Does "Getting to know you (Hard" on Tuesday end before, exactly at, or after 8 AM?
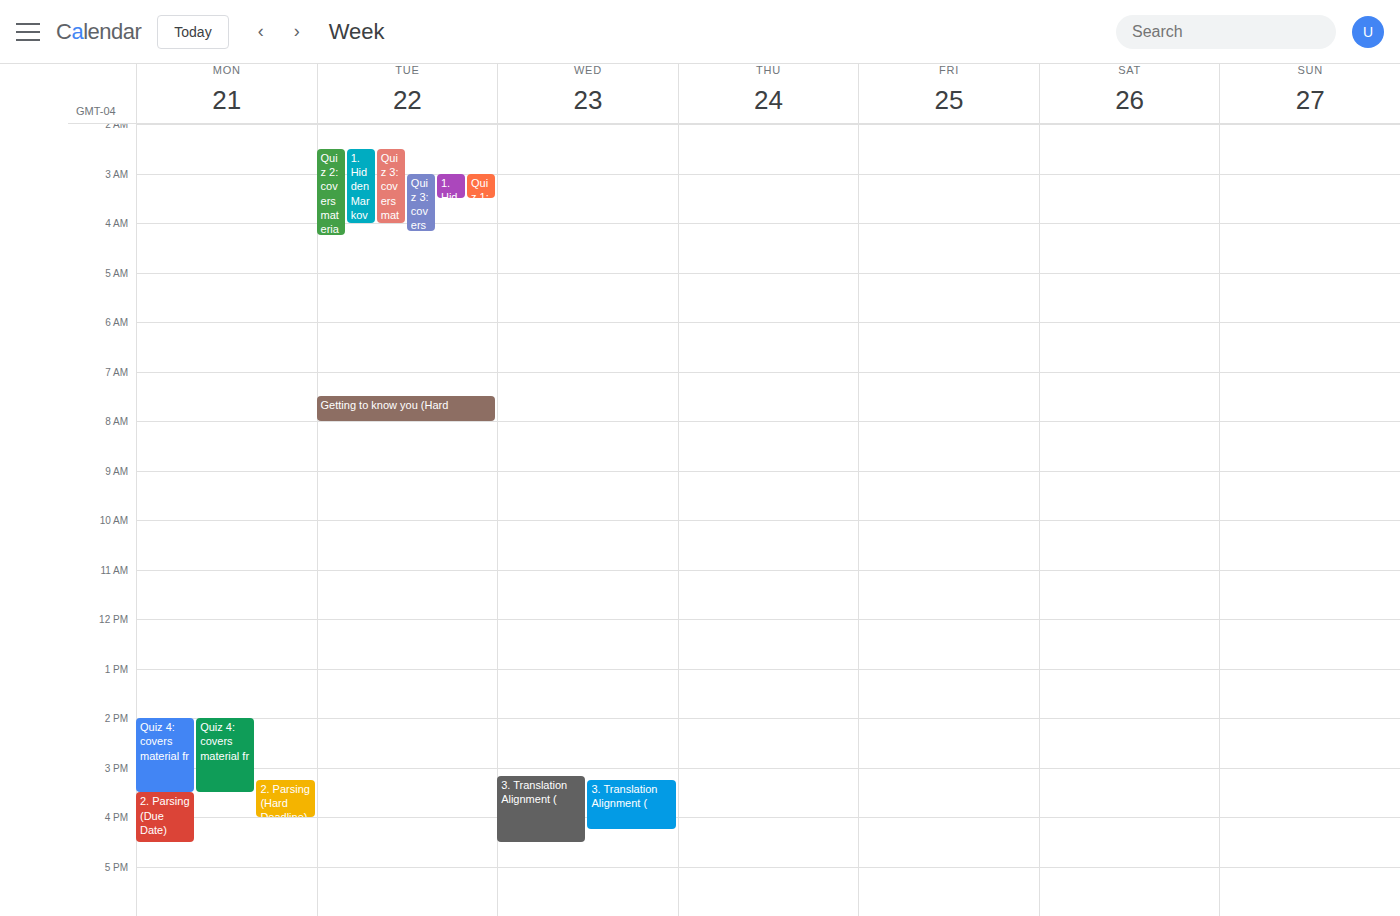
8:00 AM -- exactly at 8 AM, on the 8 AM line.